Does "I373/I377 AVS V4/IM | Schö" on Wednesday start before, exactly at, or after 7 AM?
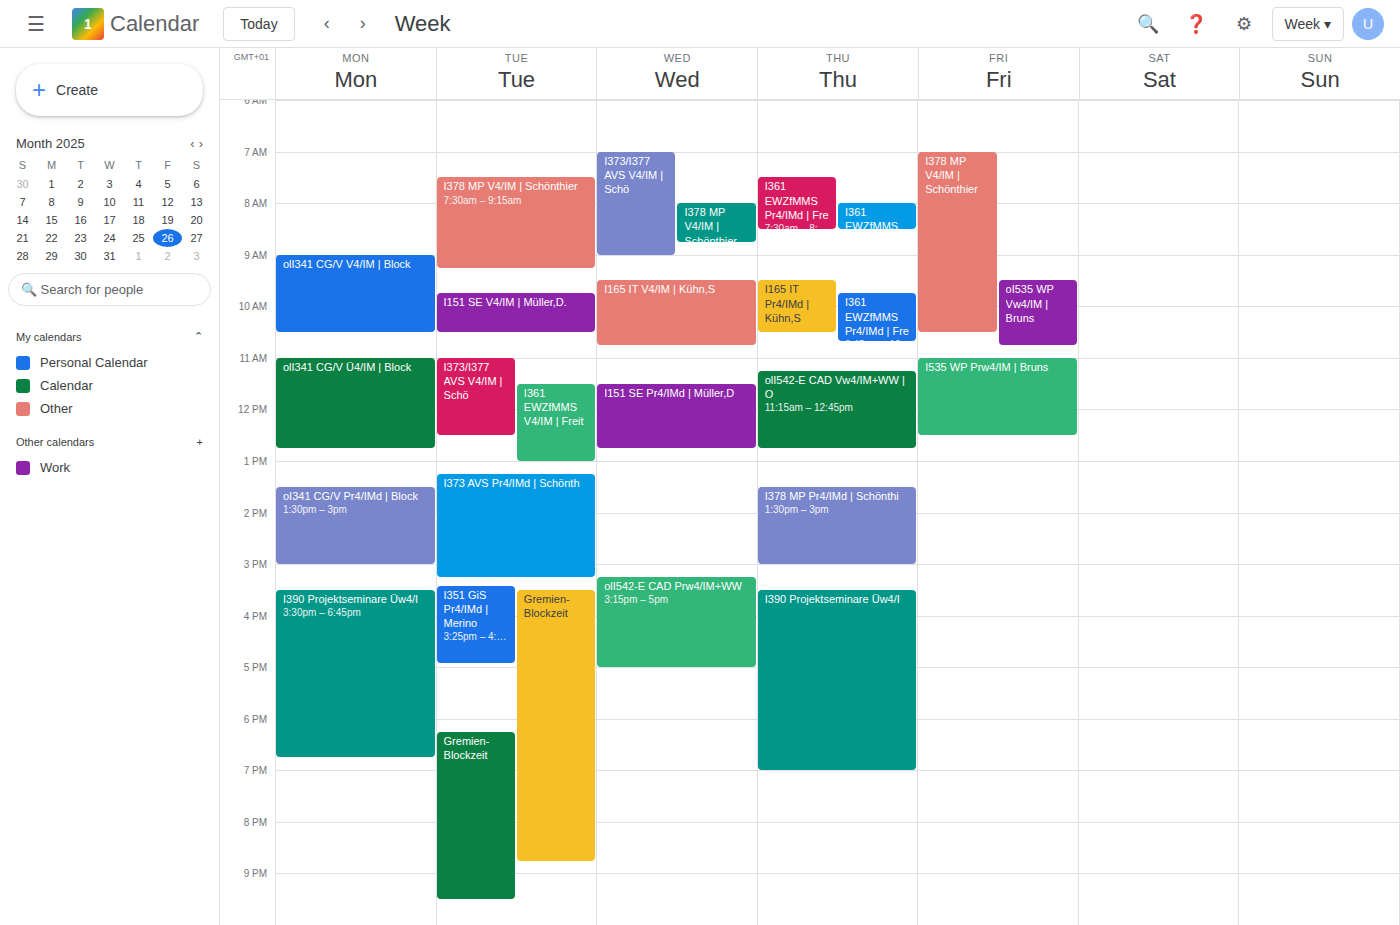
7:00 AM -- exactly at 7 AM, on the 7 AM line.